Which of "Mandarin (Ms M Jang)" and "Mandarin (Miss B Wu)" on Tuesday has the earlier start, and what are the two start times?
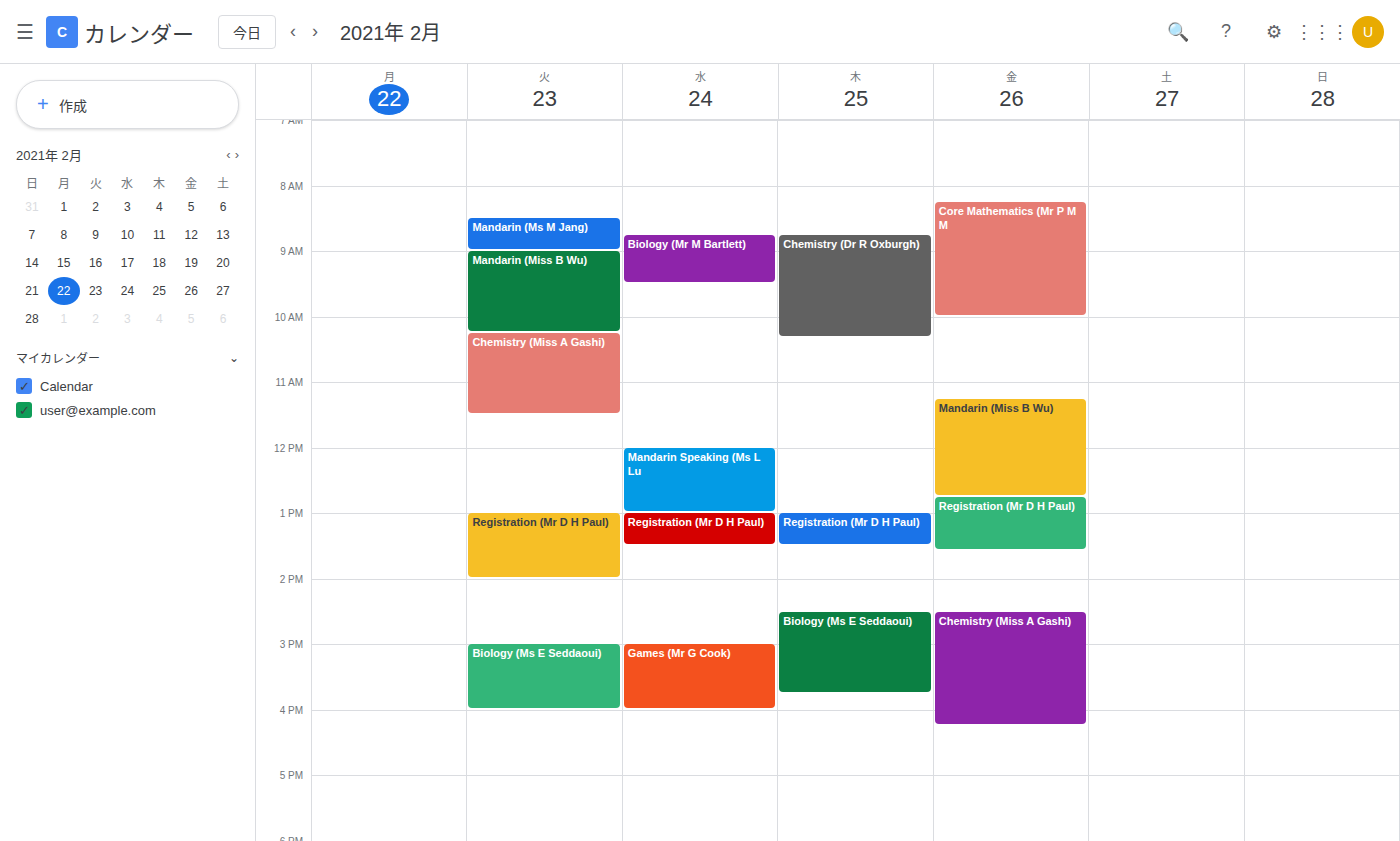
"Mandarin (Ms M Jang)" 8:30 AM; "Mandarin (Miss B Wu)" 9:00 AM.